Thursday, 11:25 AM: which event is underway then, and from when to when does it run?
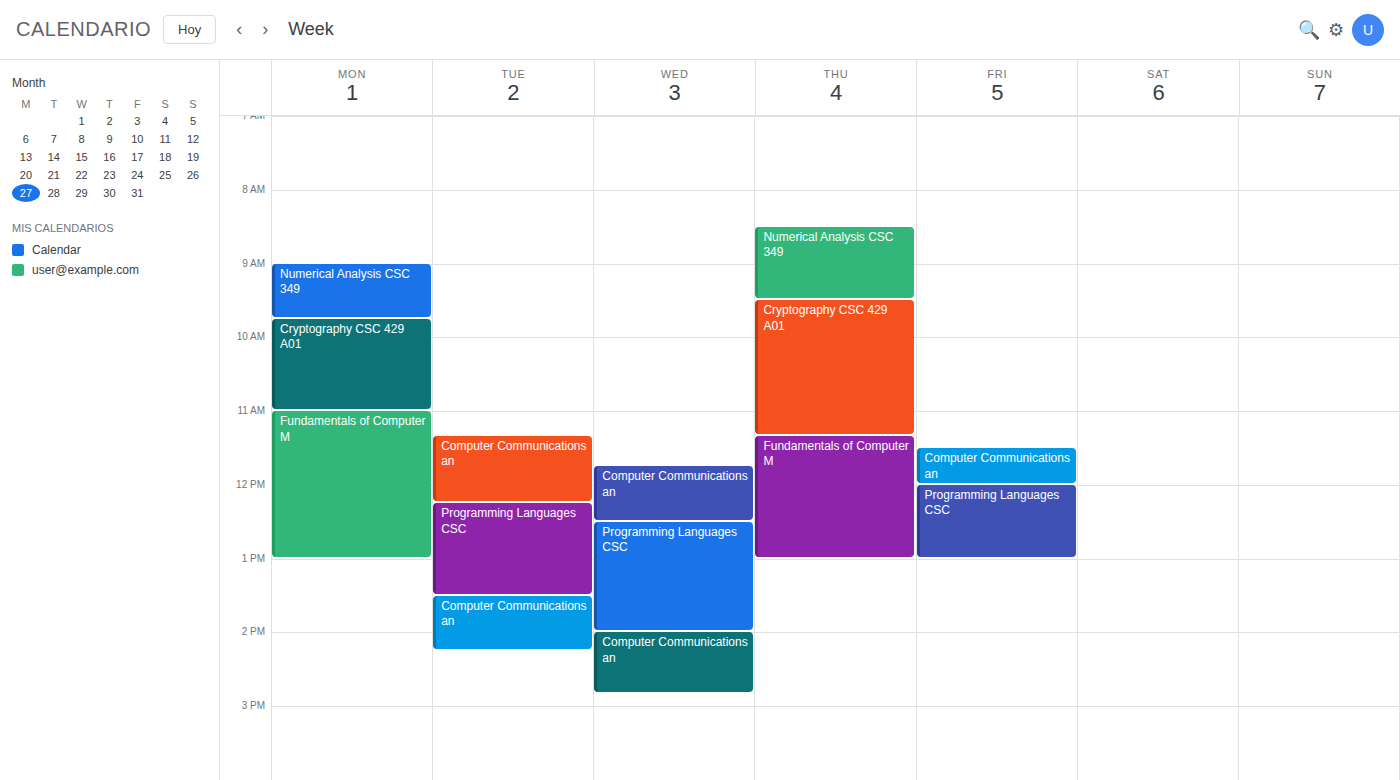
"Fundamentals of Computer M", 11:20 AM to 1:00 PM